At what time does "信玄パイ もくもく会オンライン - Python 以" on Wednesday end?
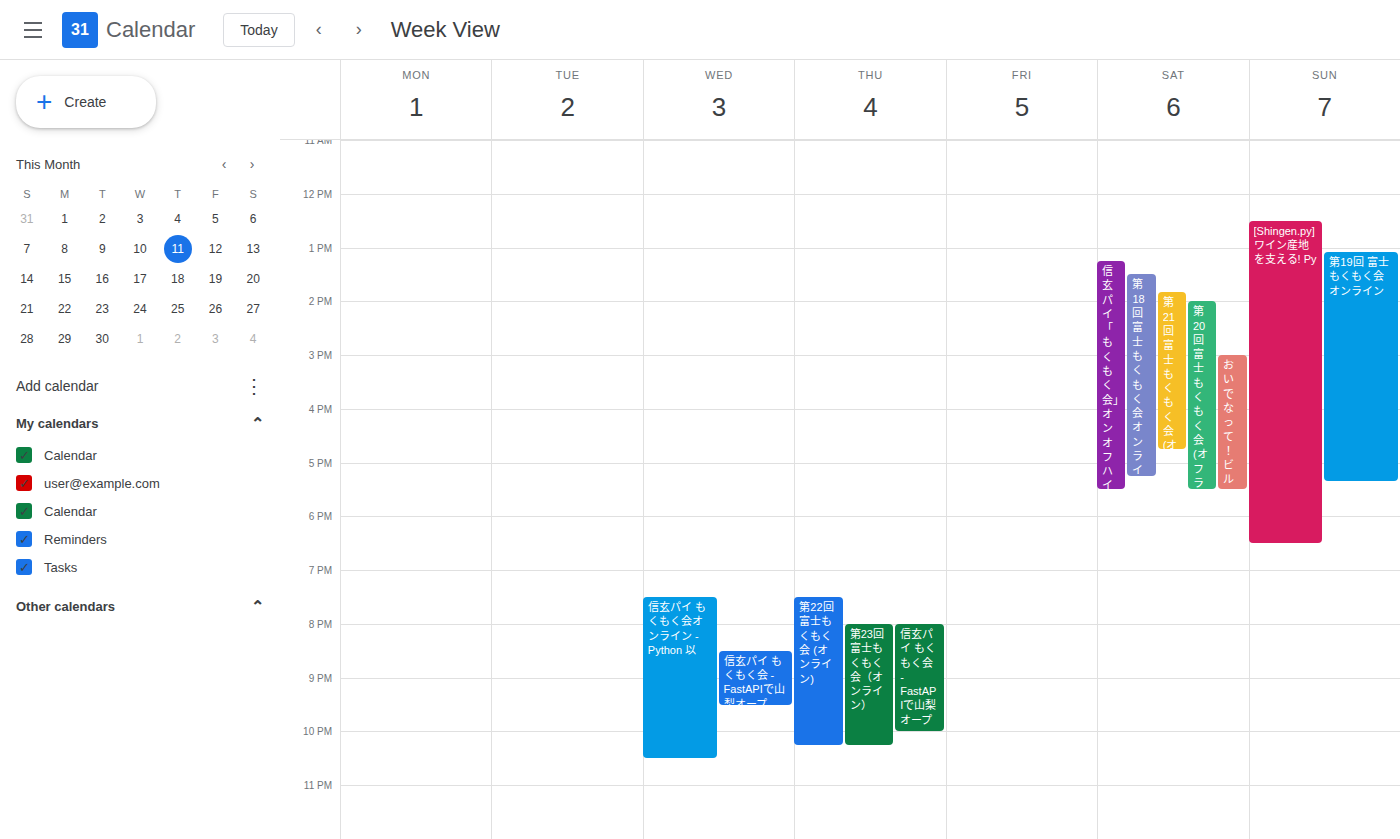
10:30 PM